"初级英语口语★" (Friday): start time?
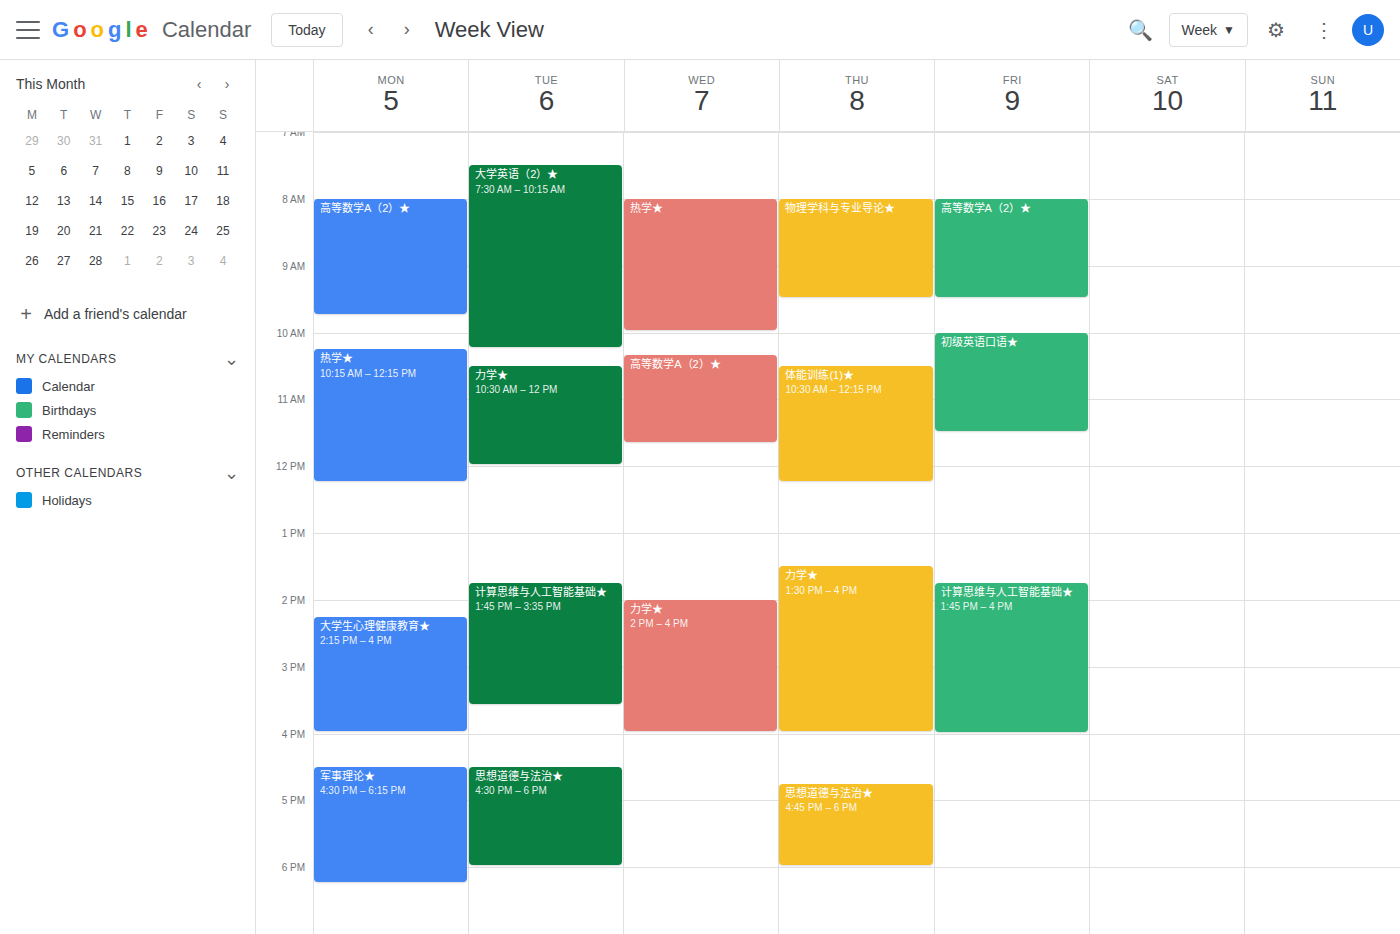
10:00 AM